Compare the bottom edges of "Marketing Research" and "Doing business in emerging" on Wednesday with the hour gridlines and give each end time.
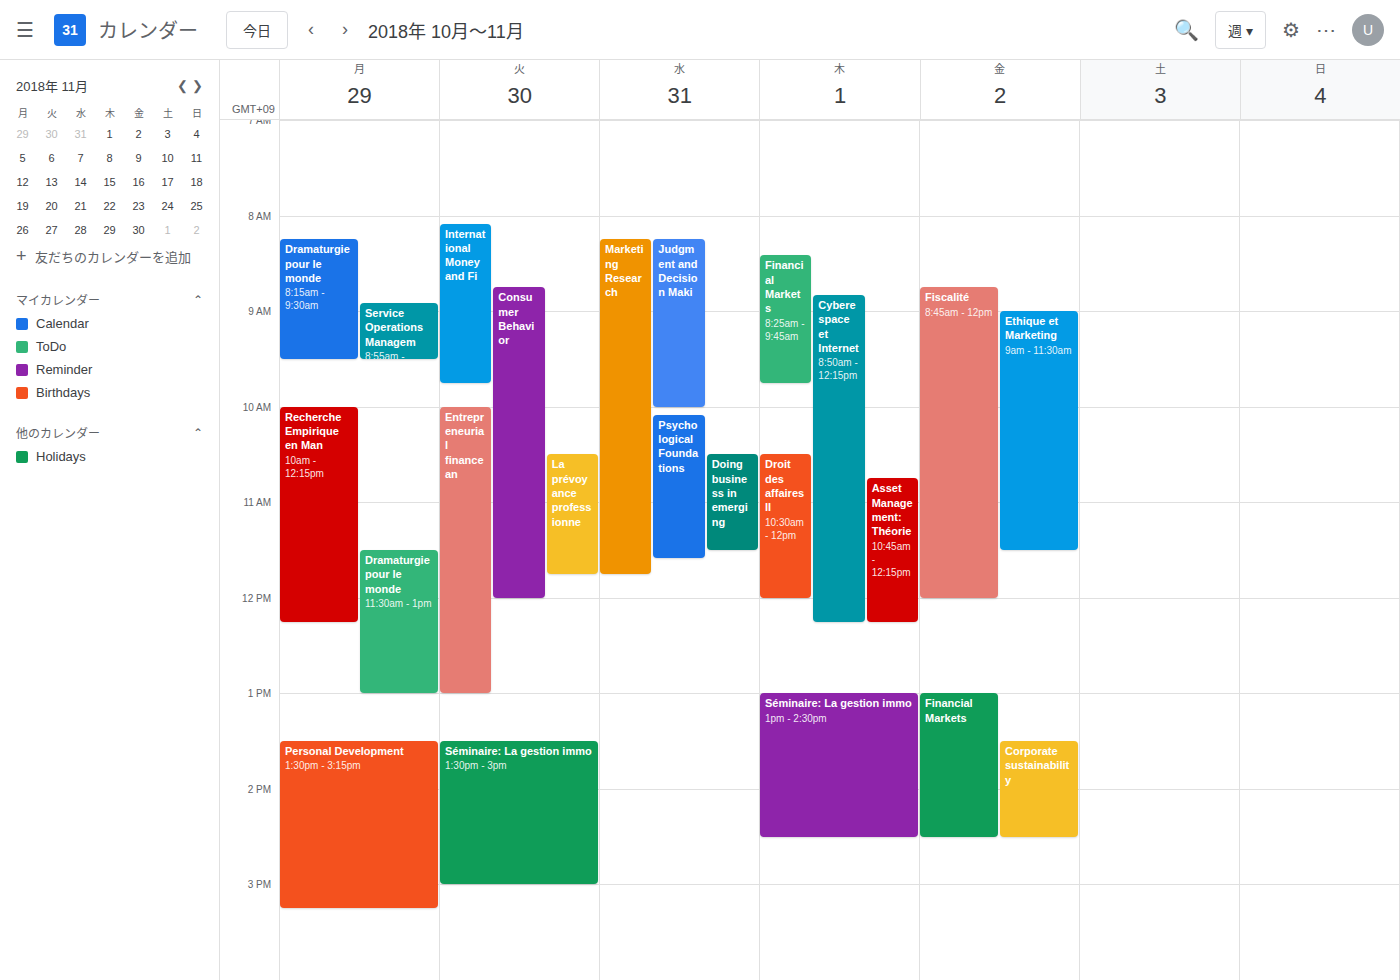
"Marketing Research": 11:45 AM, neither: three quarters of the way from the 11 AM line to the 12 PM line. "Doing business in emerging": 11:30 AM, halfway between the 11 AM and 12 PM lines.